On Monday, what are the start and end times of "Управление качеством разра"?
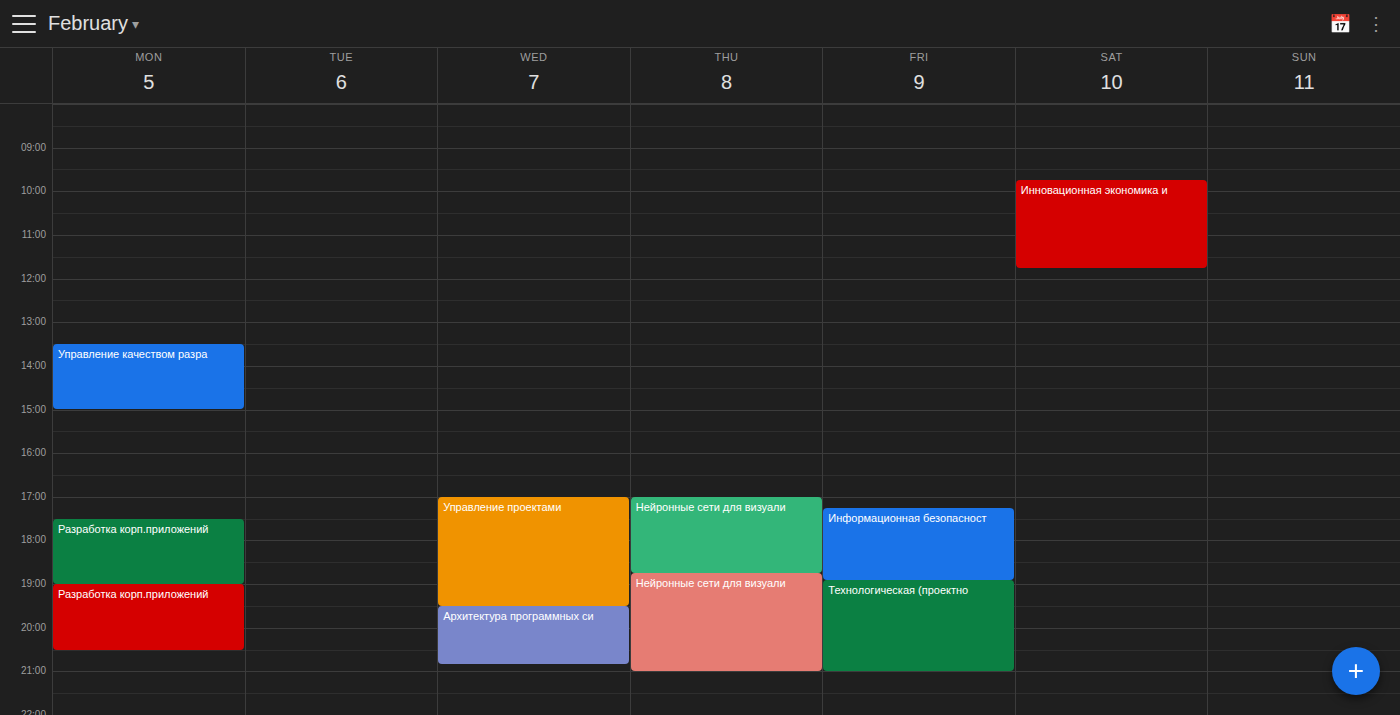
1:30 PM to 3:00 PM